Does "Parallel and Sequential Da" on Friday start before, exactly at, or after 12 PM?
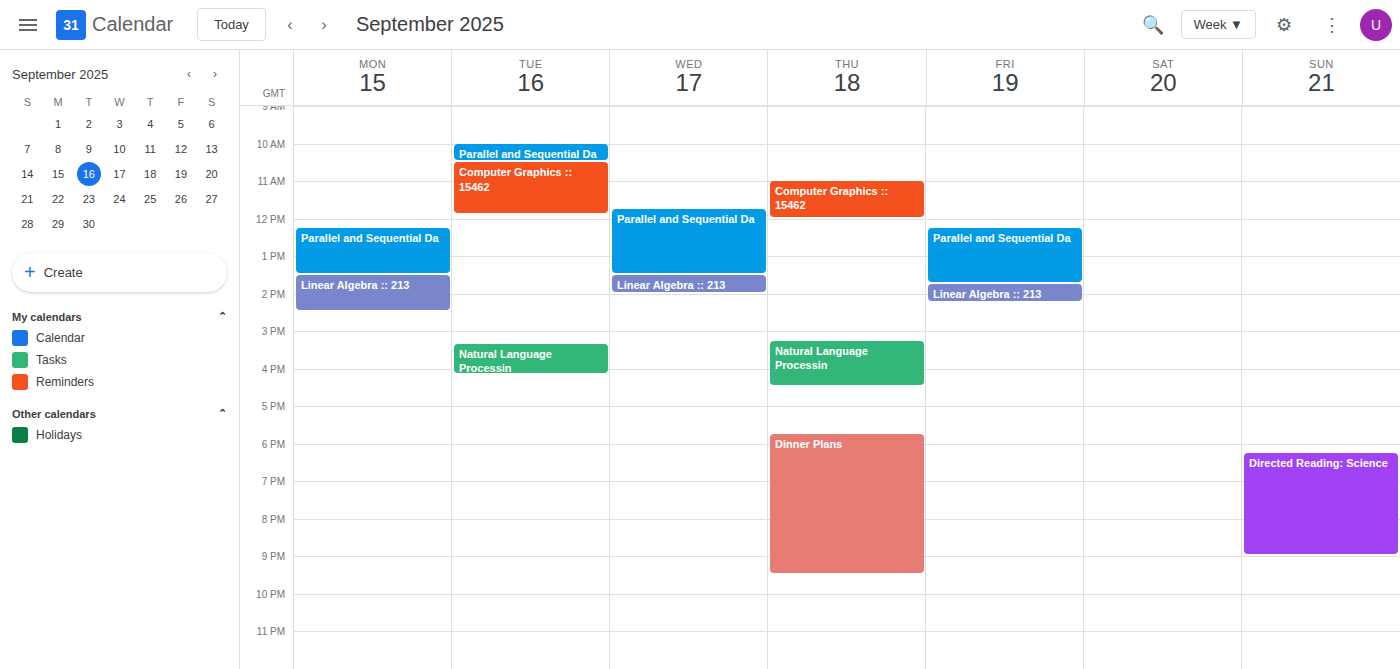
12:15 PM -- after 12 PM, 15 minutes below the 12 PM line.